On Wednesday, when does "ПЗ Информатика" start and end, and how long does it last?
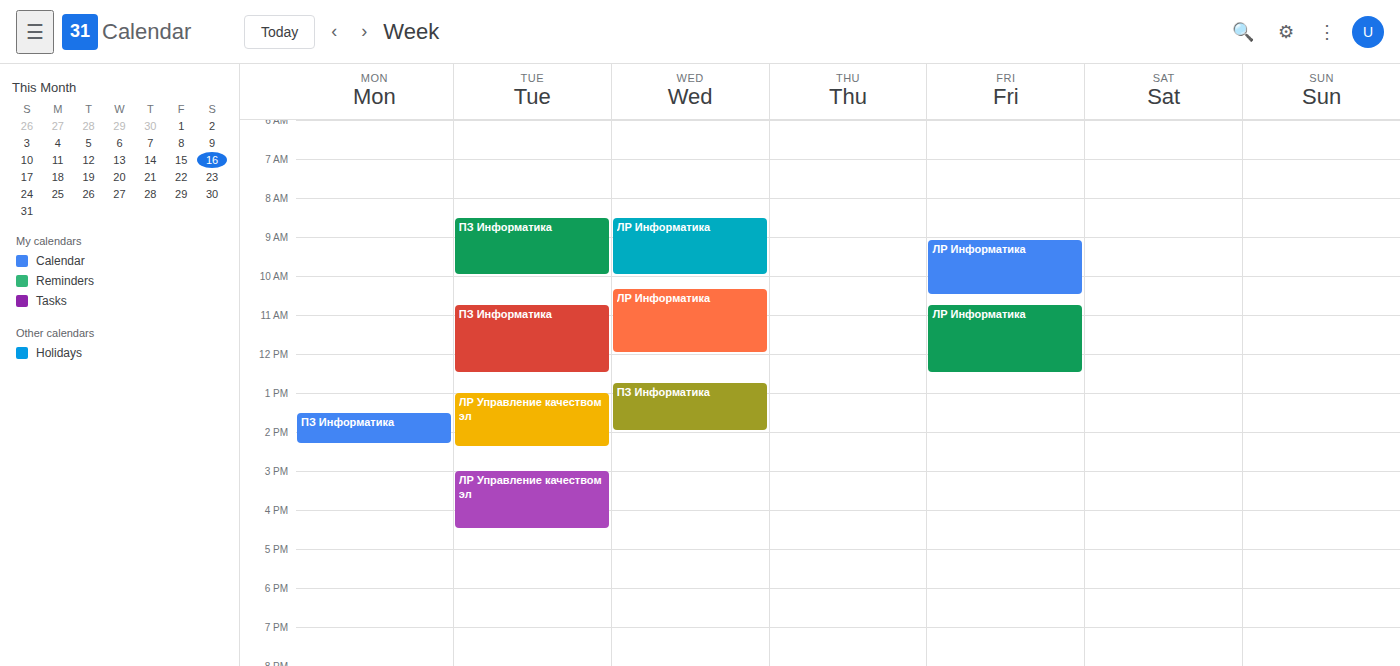
12:45 PM to 2:00 PM, 1 hour 15 minutes